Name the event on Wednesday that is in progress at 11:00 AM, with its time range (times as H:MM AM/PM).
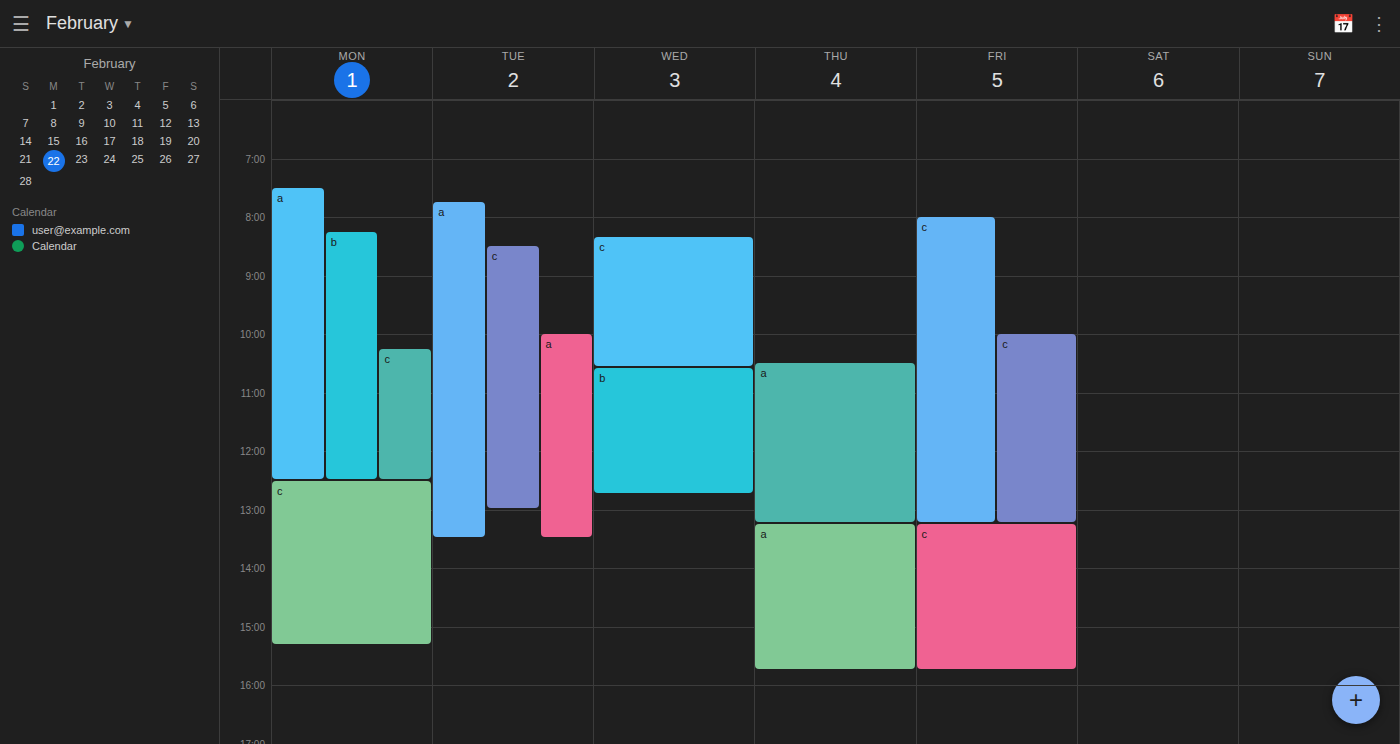
"b", 10:35 AM to 12:45 PM